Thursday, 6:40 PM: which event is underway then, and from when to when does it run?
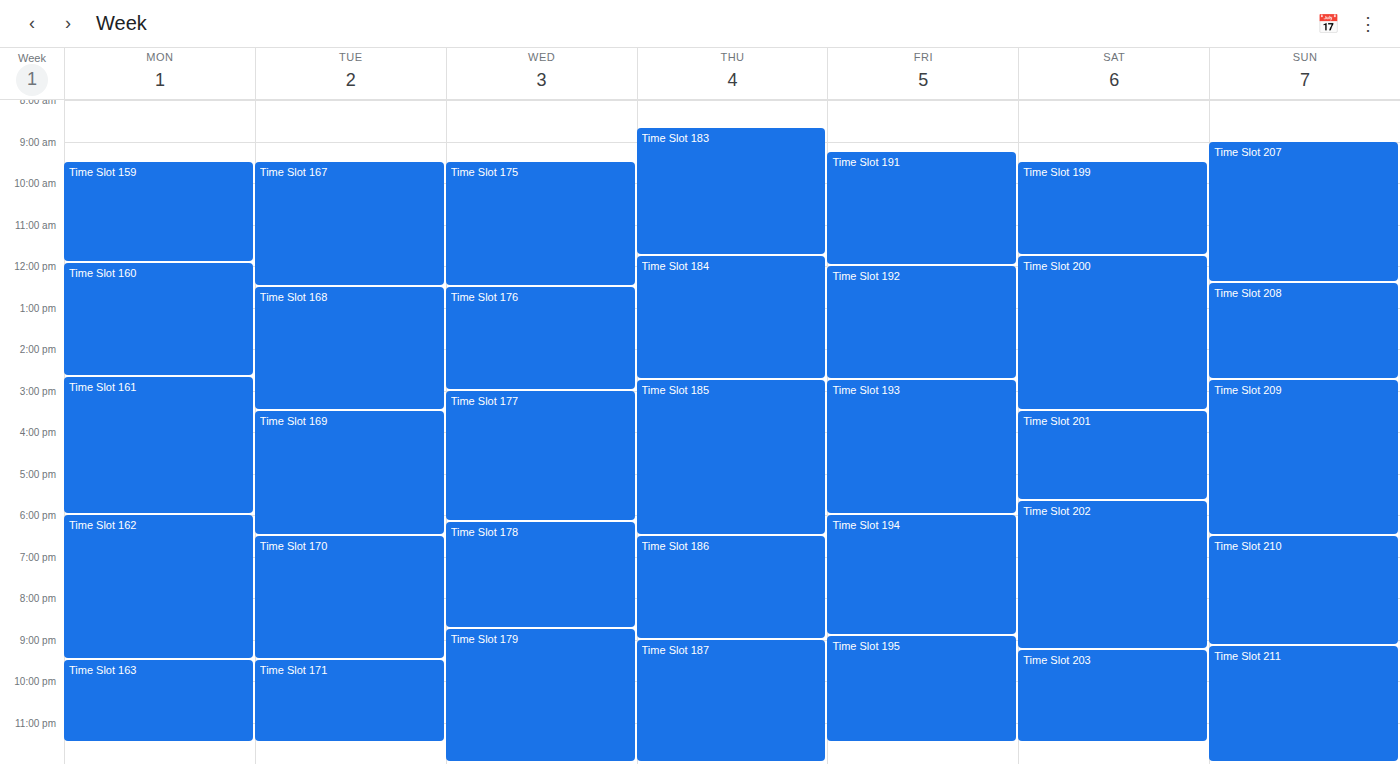
"Time Slot 186", 6:30 PM to 9:00 PM